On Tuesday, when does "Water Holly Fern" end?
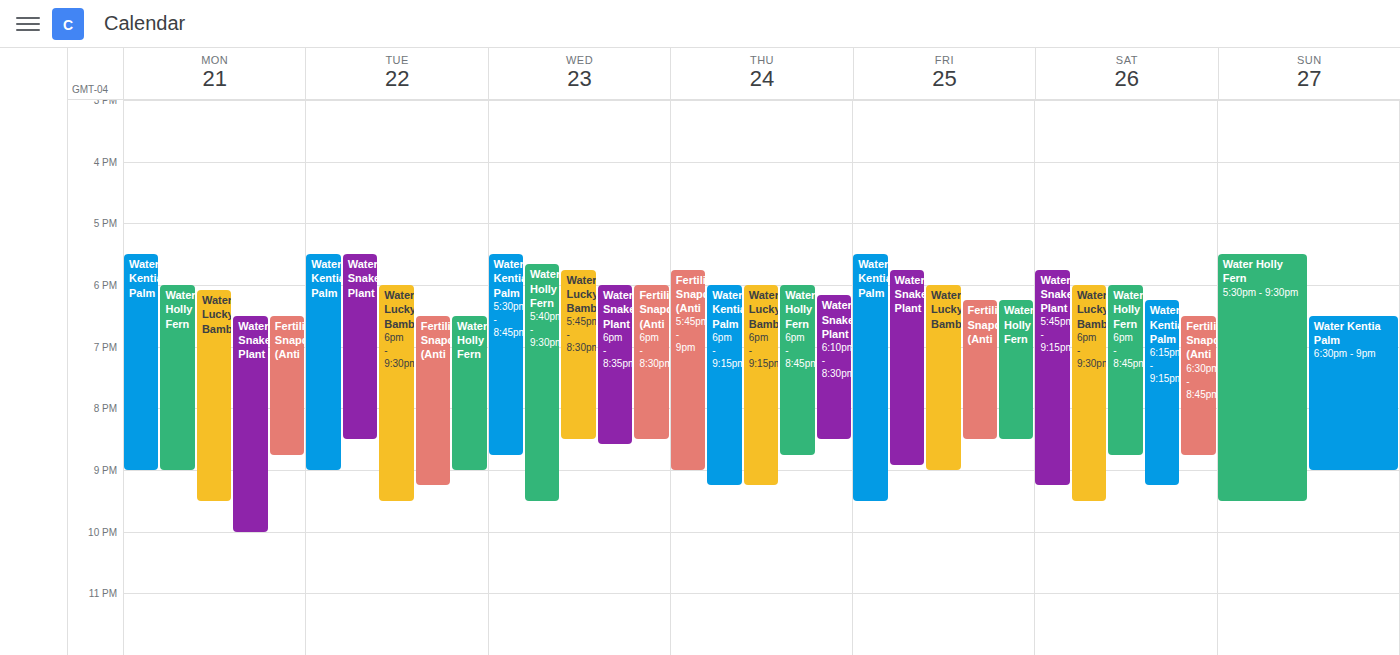
9:00 PM